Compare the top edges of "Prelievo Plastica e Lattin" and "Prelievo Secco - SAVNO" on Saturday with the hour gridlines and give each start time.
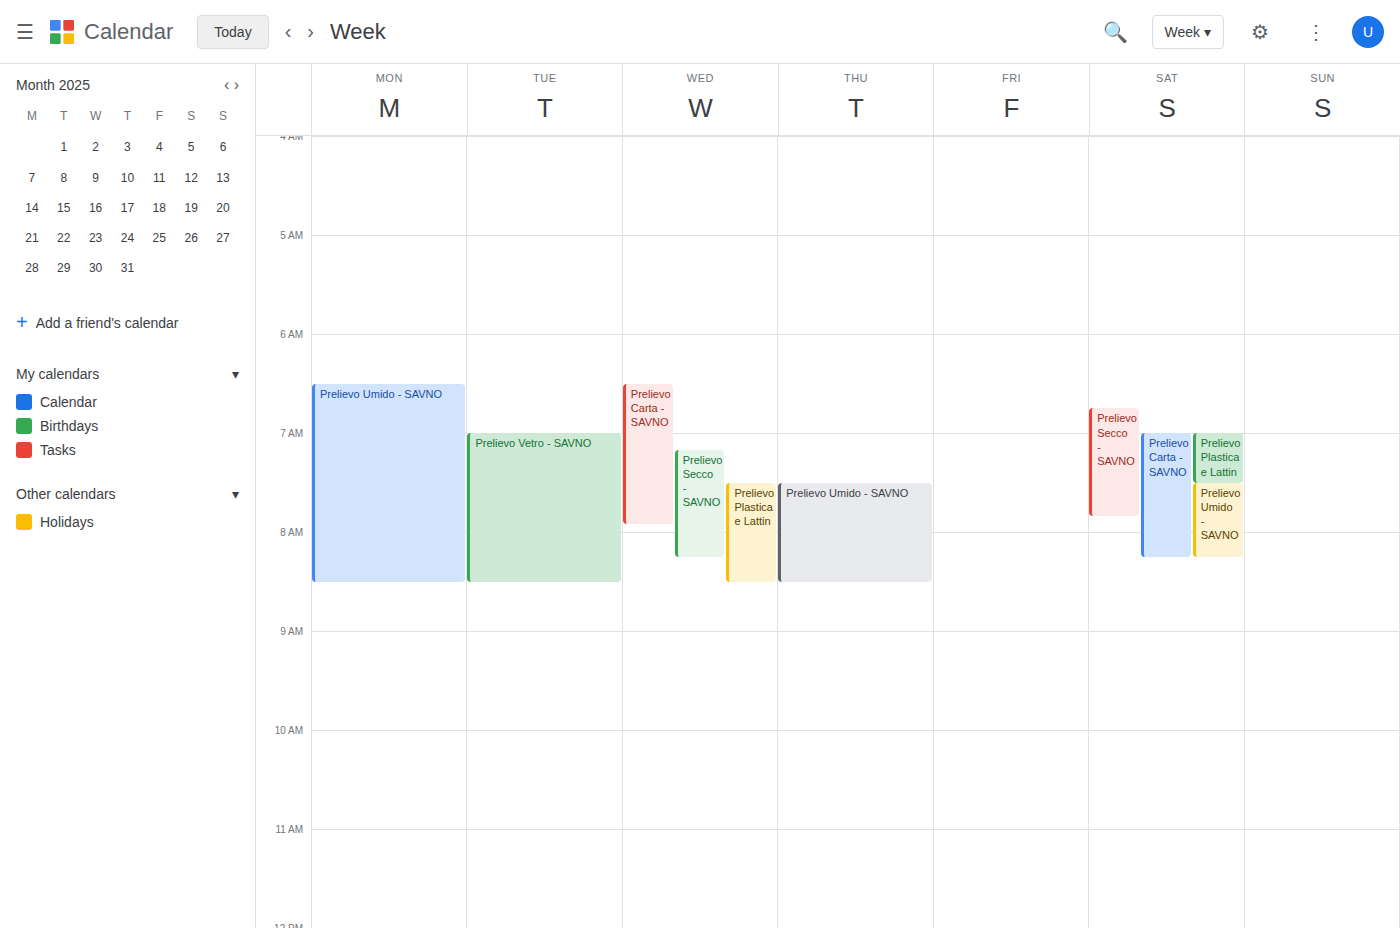
"Prelievo Plastica e Lattin": 07:00, exactly on the 07:00 line. "Prelievo Secco - SAVNO": 06:45, neither: three quarters of the way from the 06:00 line to the 07:00 line.